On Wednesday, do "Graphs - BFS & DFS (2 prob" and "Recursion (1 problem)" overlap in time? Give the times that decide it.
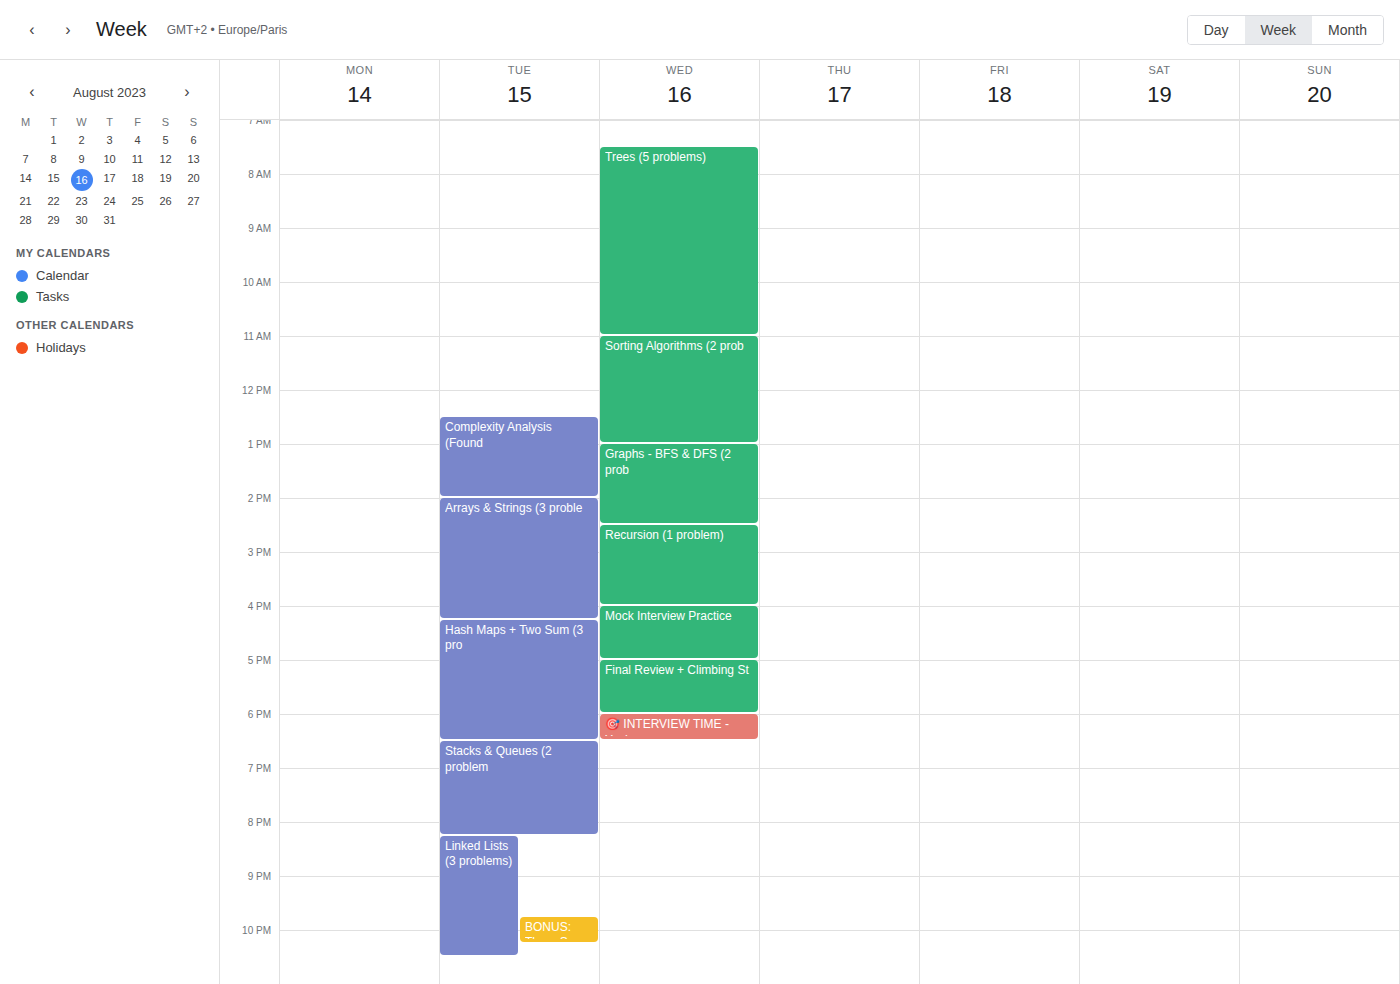
"Graphs - BFS & DFS (2 prob" ends at 2:30 PM, exactly when "Recursion (1 problem)" starts -- they touch but do not overlap.